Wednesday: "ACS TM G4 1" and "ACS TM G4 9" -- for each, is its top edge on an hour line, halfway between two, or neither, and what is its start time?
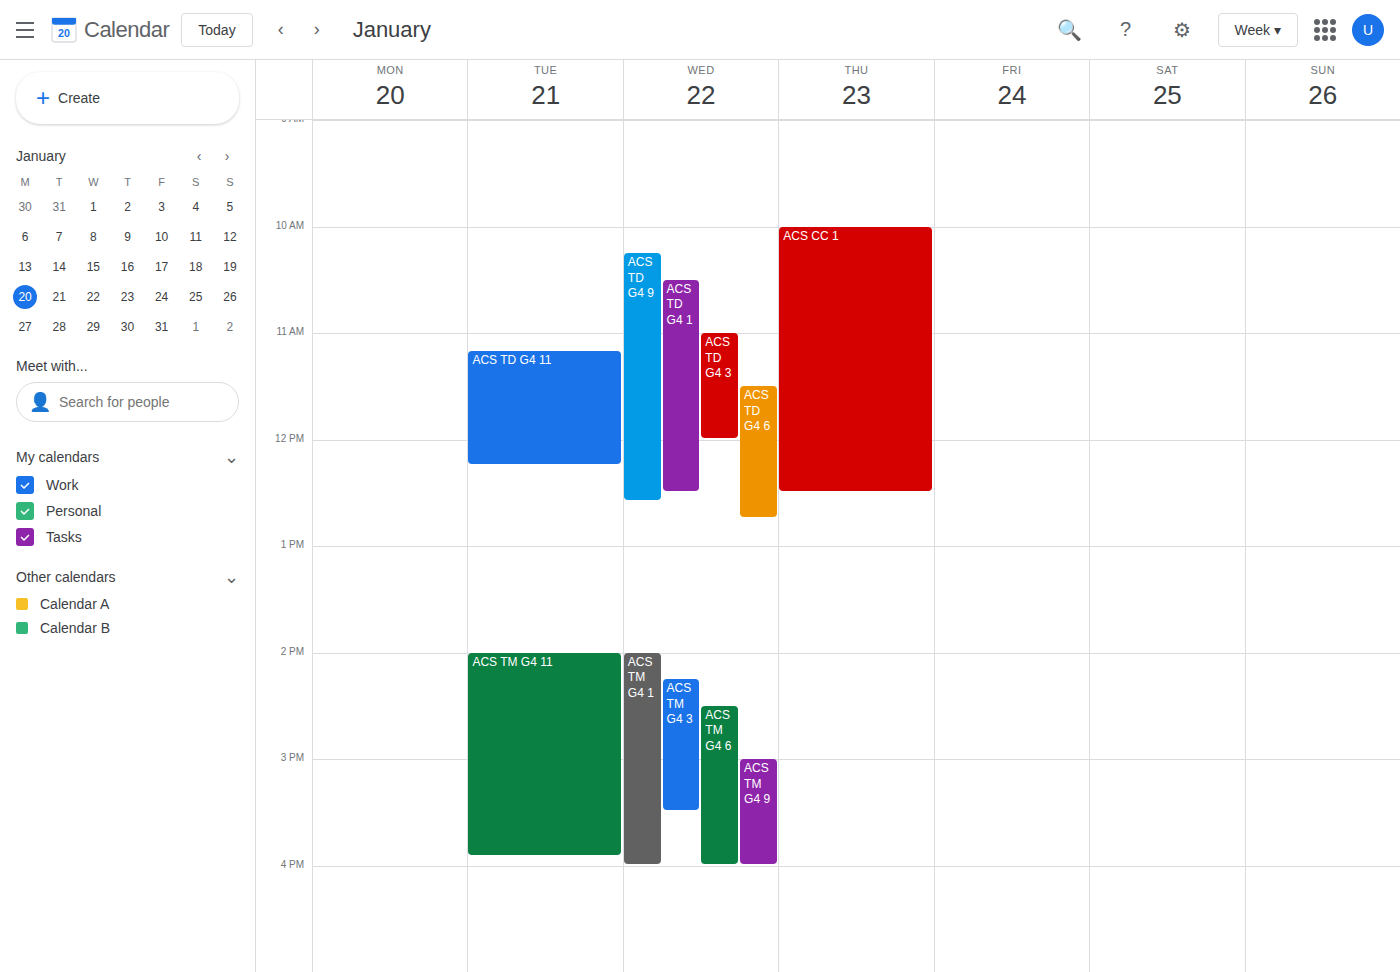
"ACS TM G4 1": 2:00 PM, exactly on the 2 PM line. "ACS TM G4 9": 3:00 PM, exactly on the 3 PM line.